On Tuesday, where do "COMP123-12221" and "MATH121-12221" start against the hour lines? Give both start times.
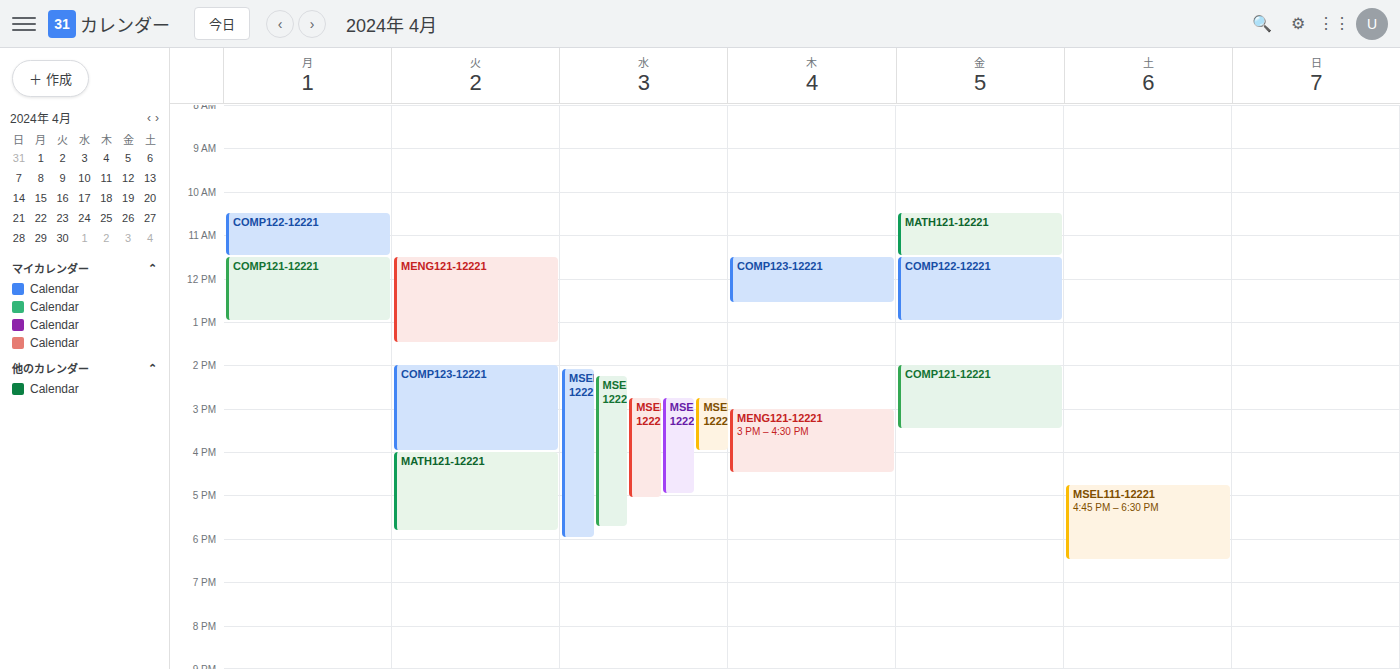
"COMP123-12221": 2:00 PM, exactly on the 2 PM line. "MATH121-12221": 4:00 PM, exactly on the 4 PM line.